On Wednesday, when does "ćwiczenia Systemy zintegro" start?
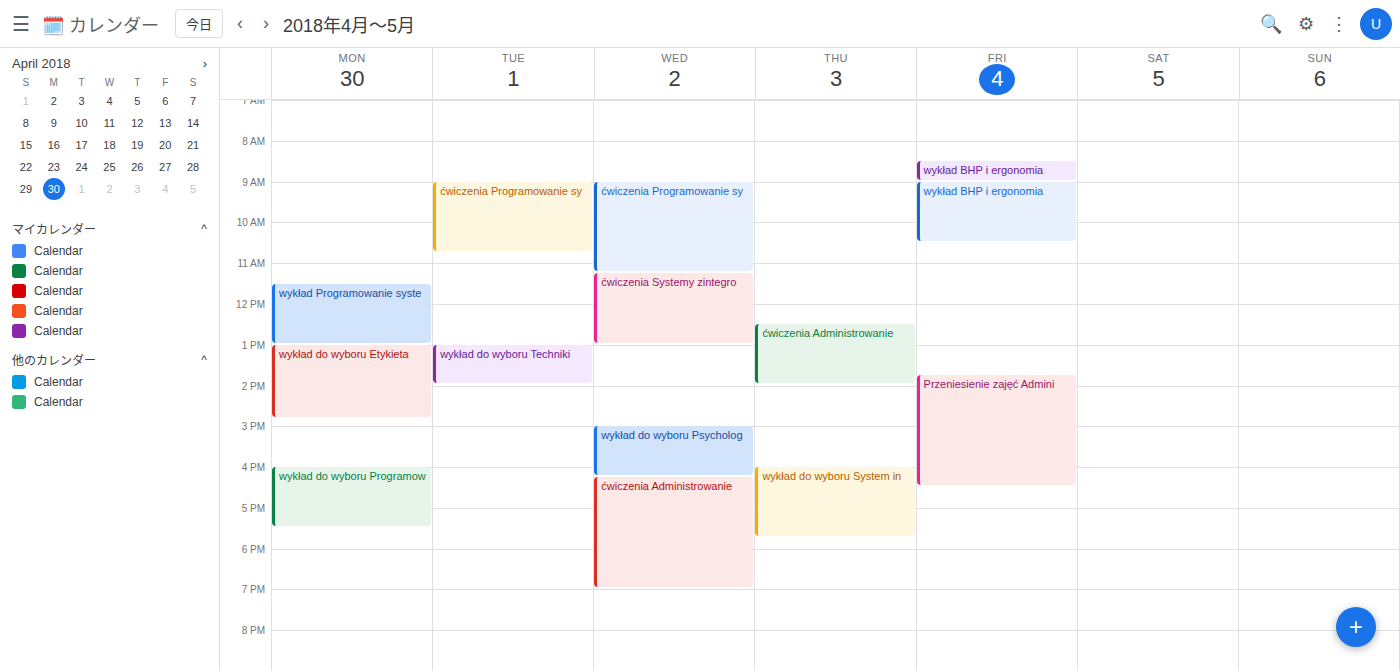
11:15 AM